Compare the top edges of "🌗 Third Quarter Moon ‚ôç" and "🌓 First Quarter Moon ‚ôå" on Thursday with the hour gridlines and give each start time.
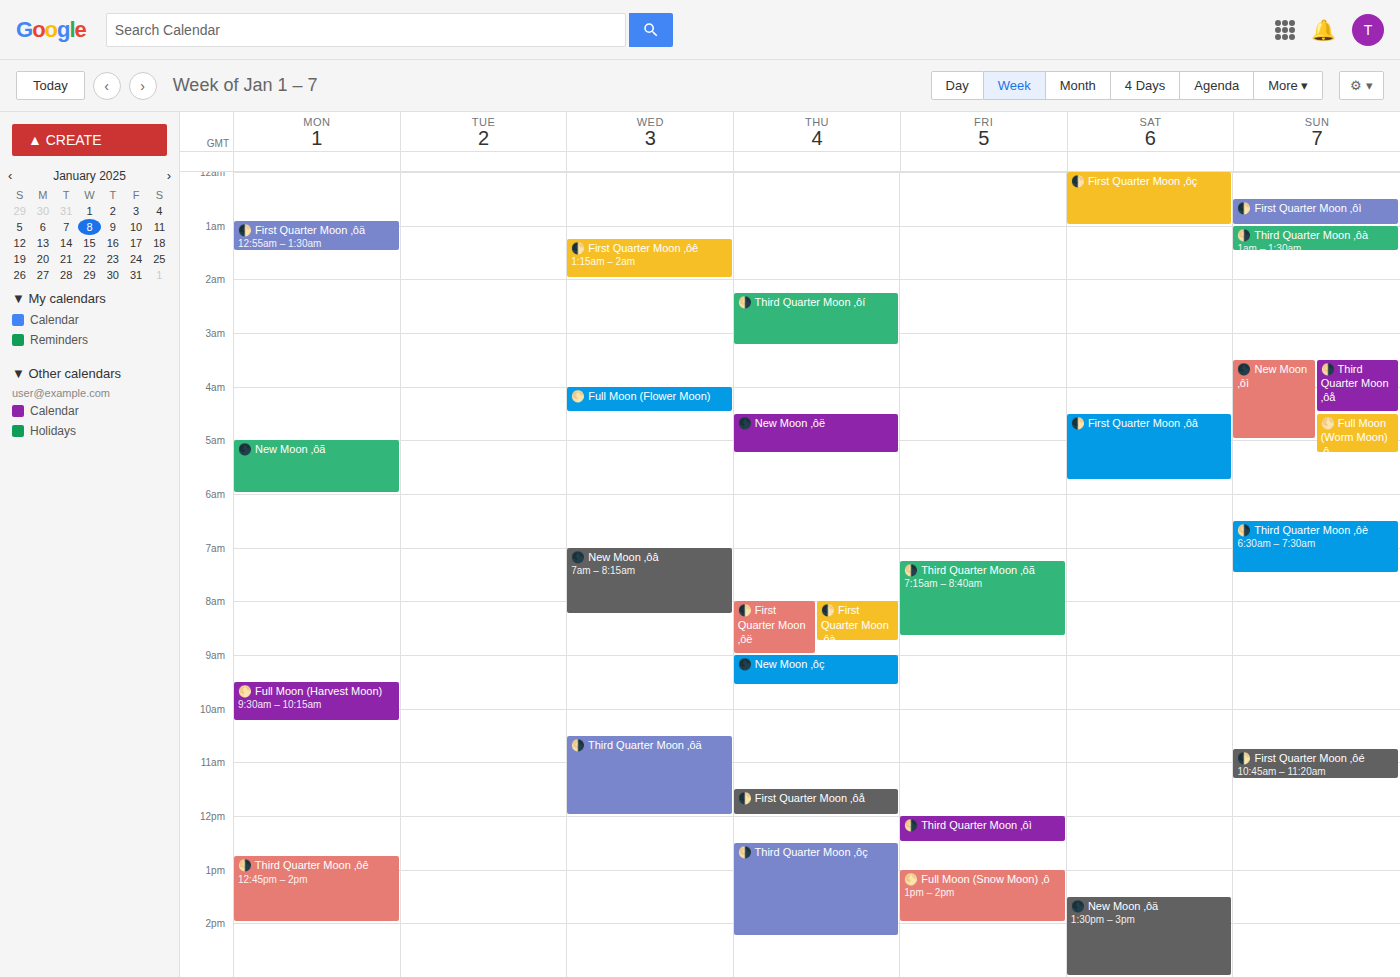
"🌗 Third Quarter Moon ‚ôç": 12:30 PM, halfway between the 12 PM and 1 PM lines. "🌓 First Quarter Moon ‚ôå": 11:30 AM, halfway between the 11 AM and 12 PM lines.